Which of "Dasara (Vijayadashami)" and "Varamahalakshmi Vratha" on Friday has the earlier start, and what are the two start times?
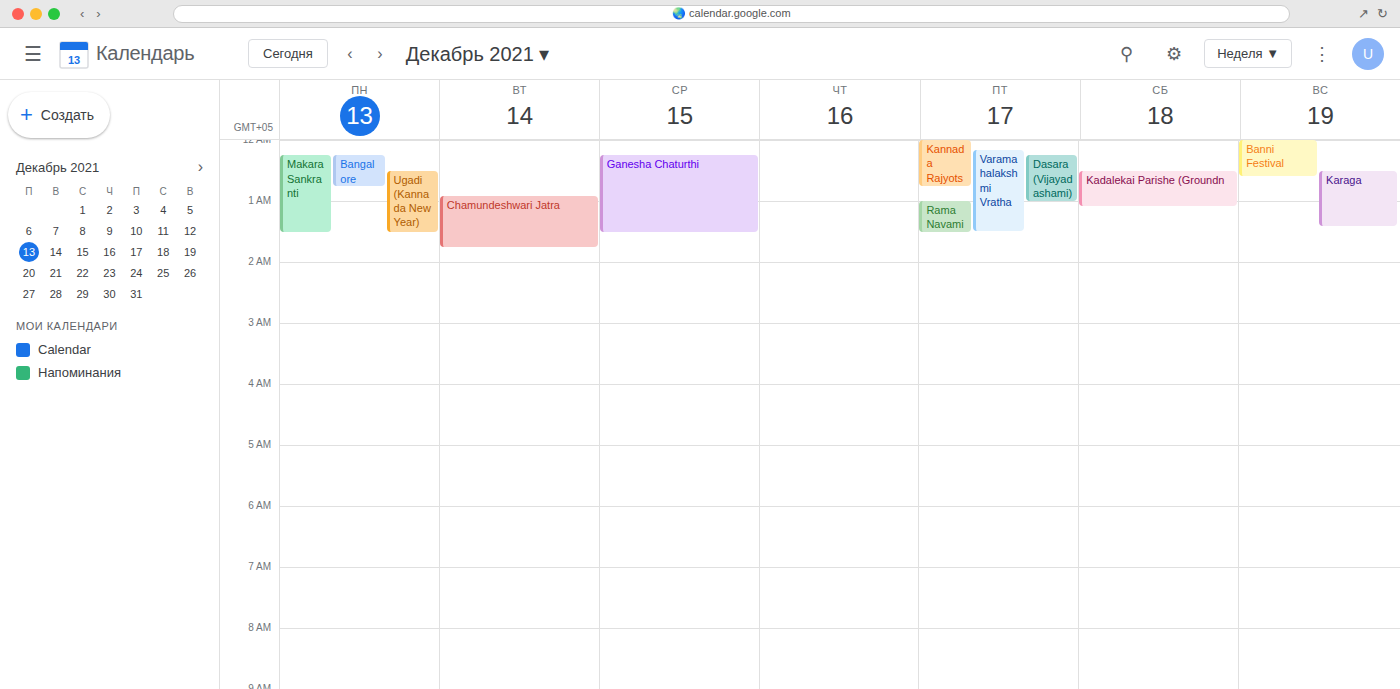
"Varamahalakshmi Vratha" 12:10 AM; "Dasara (Vijayadashami)" 12:15 AM.